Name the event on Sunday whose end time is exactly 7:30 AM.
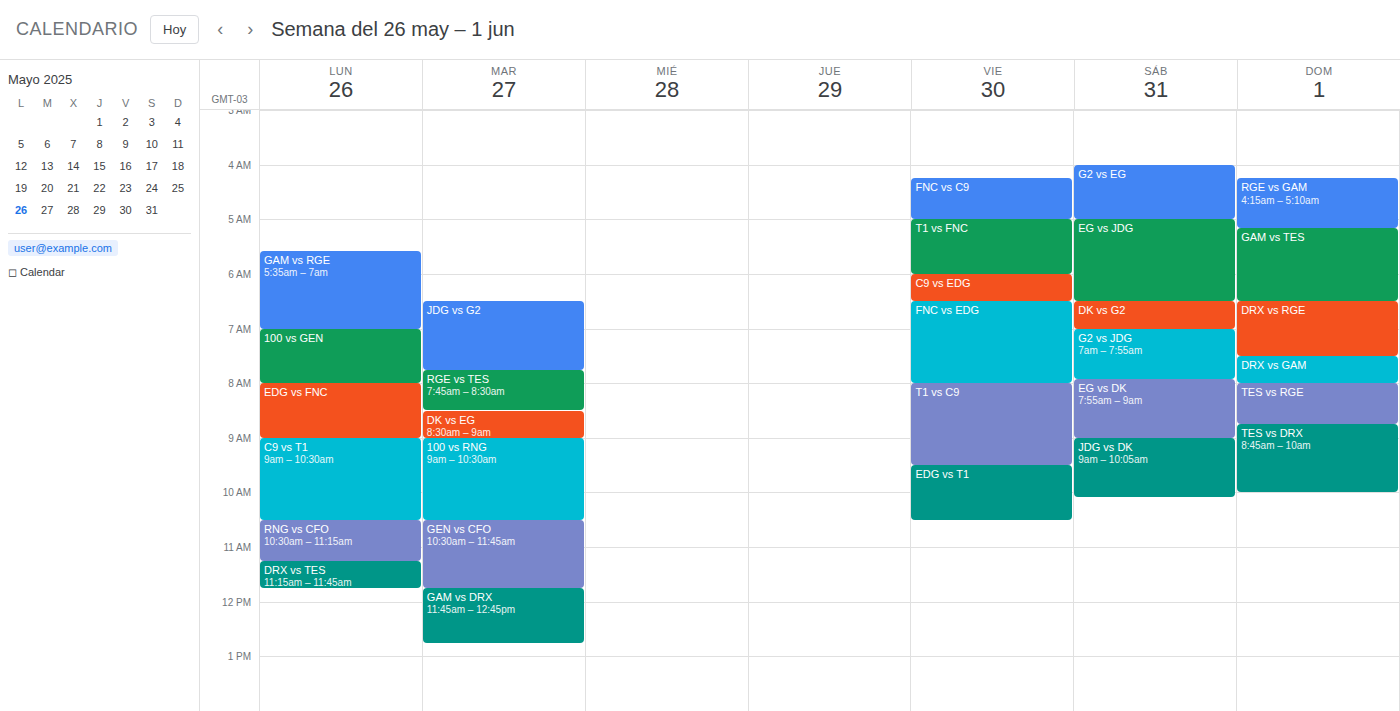
"DRX vs RGE"